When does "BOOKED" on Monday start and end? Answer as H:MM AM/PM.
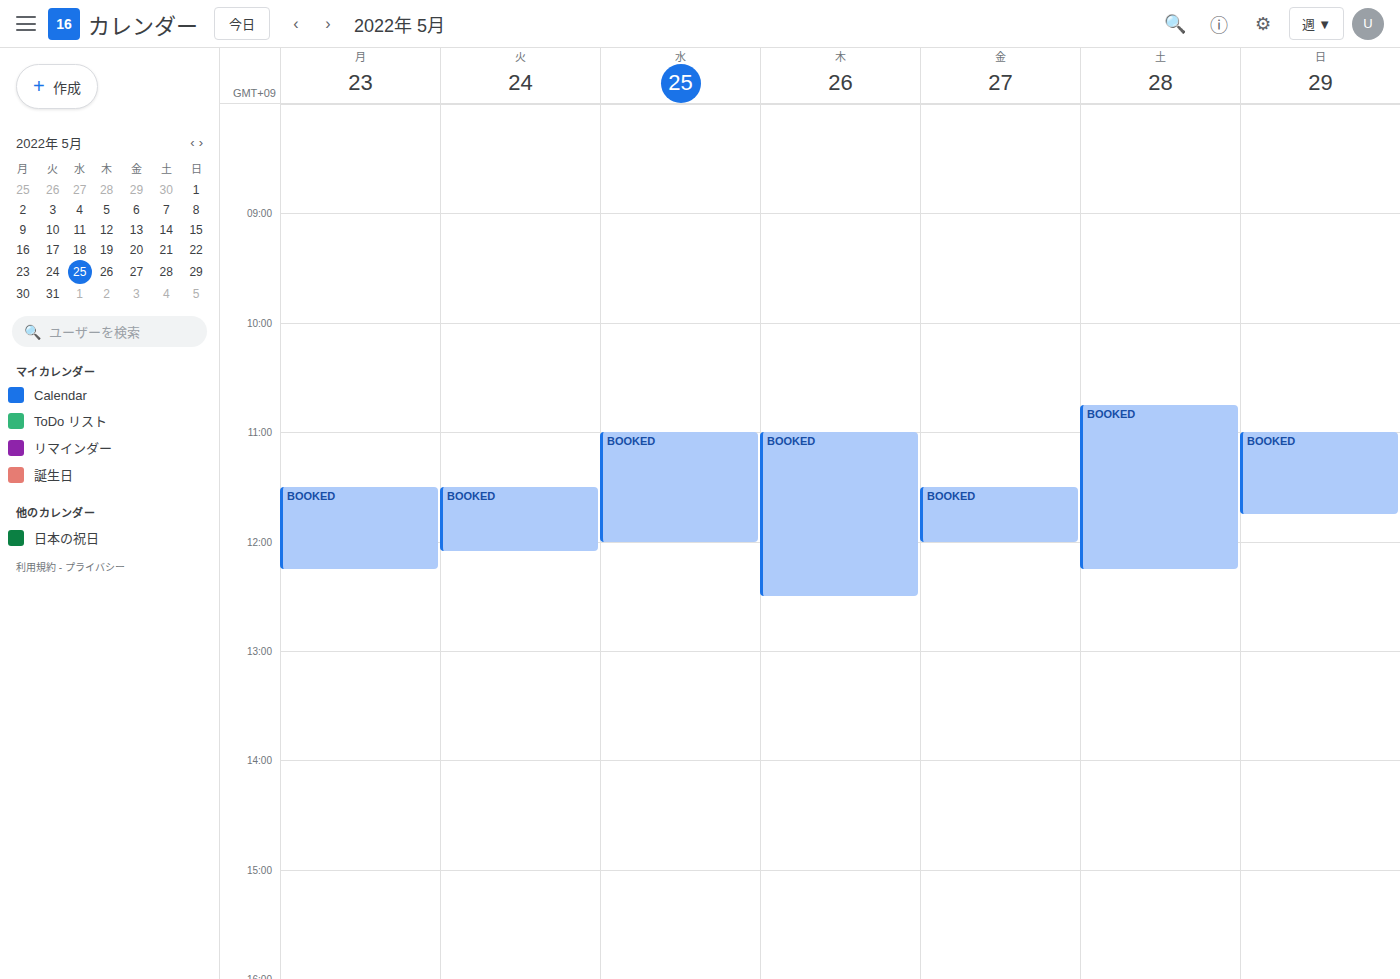
11:30 AM to 12:15 PM